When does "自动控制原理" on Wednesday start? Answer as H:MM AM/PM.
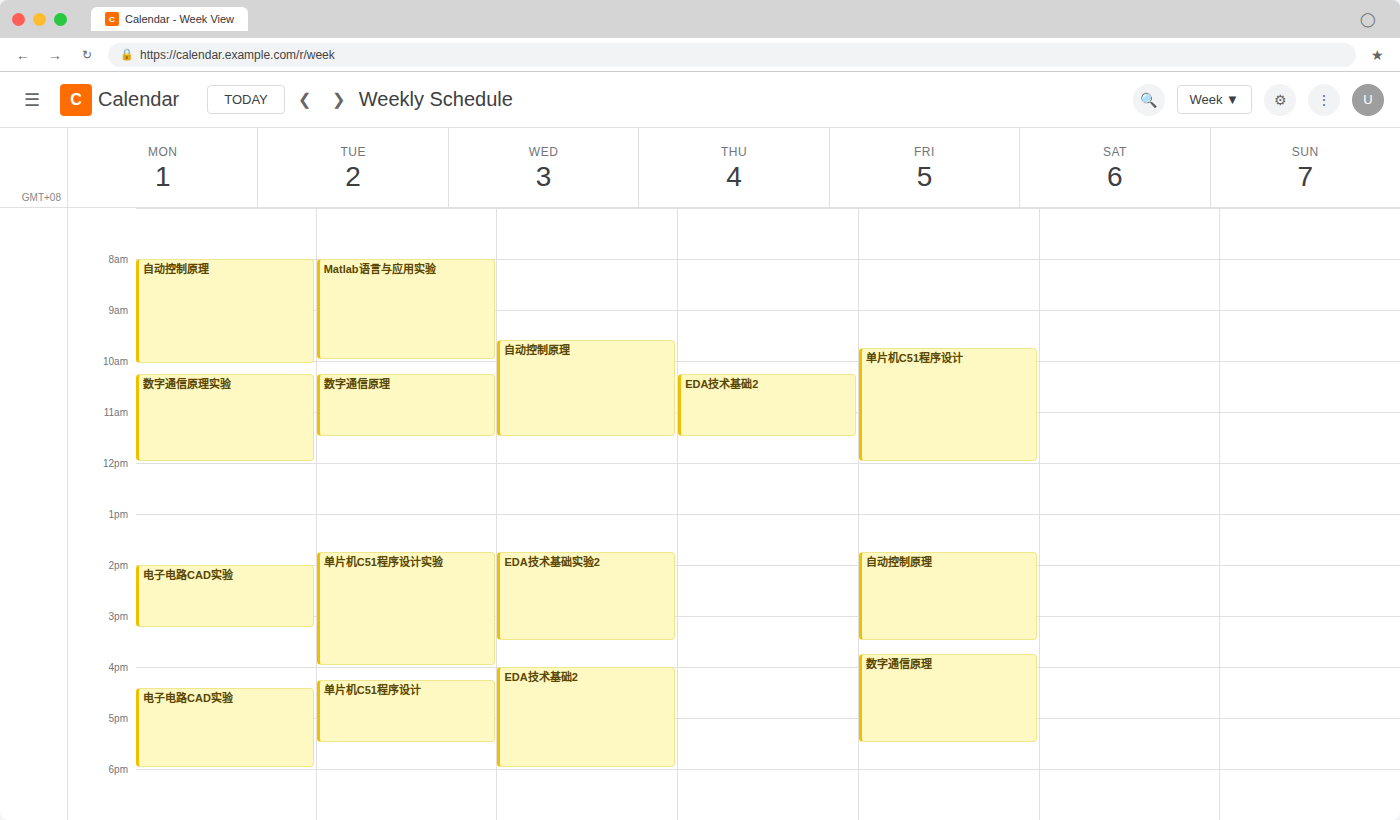
9:35 AM